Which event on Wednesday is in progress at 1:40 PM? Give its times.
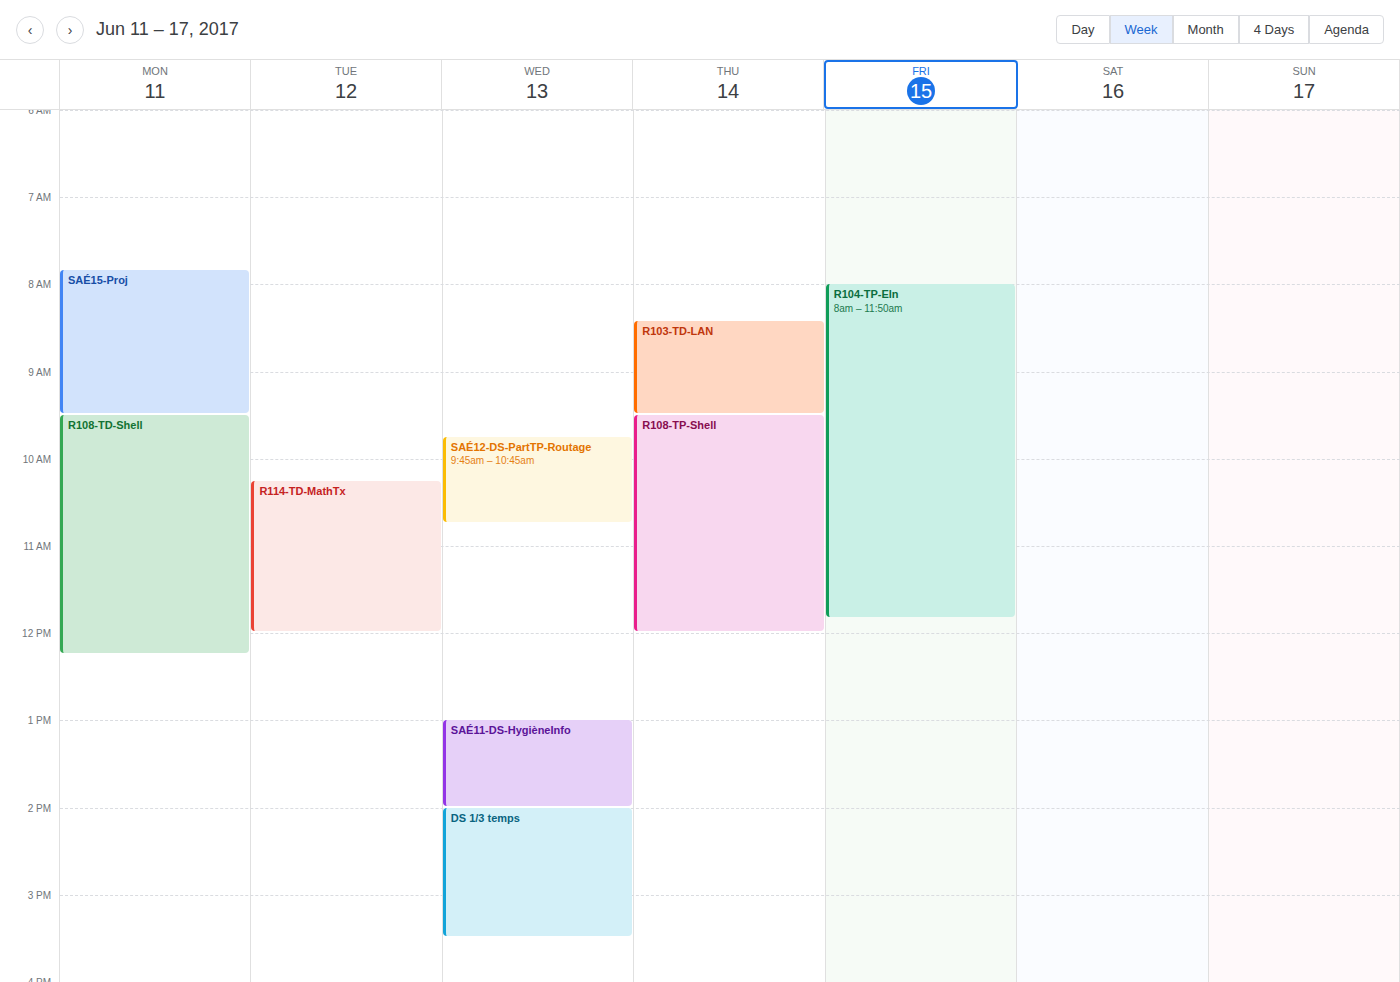
"SAÉ11-DS-HygièneInfo", 1:00 PM to 2:00 PM